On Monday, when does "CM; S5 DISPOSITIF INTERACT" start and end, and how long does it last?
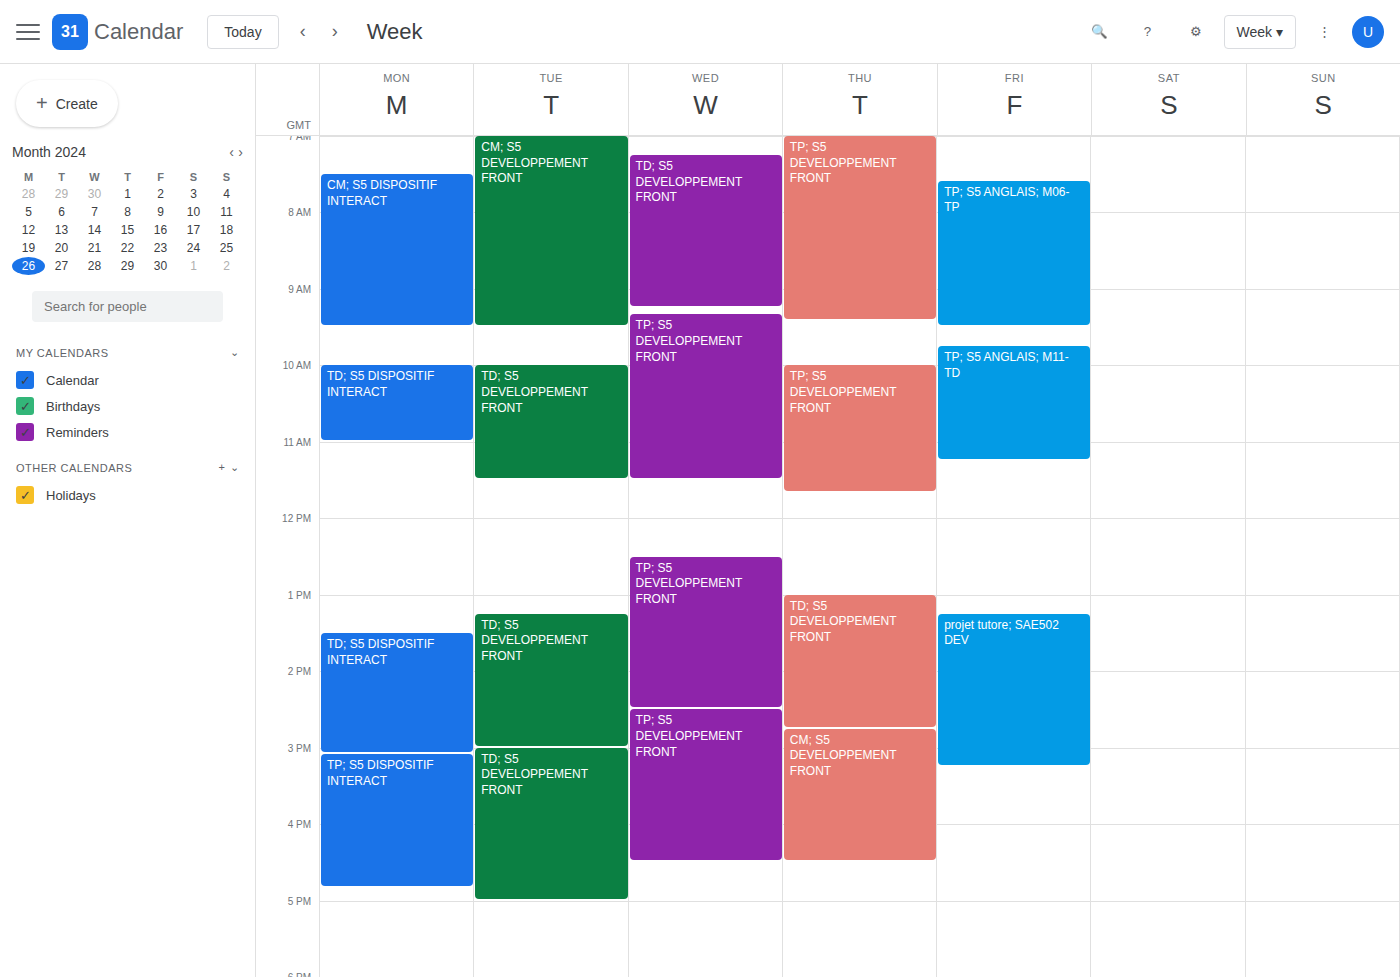
7:30 AM to 9:30 AM, 2 hours